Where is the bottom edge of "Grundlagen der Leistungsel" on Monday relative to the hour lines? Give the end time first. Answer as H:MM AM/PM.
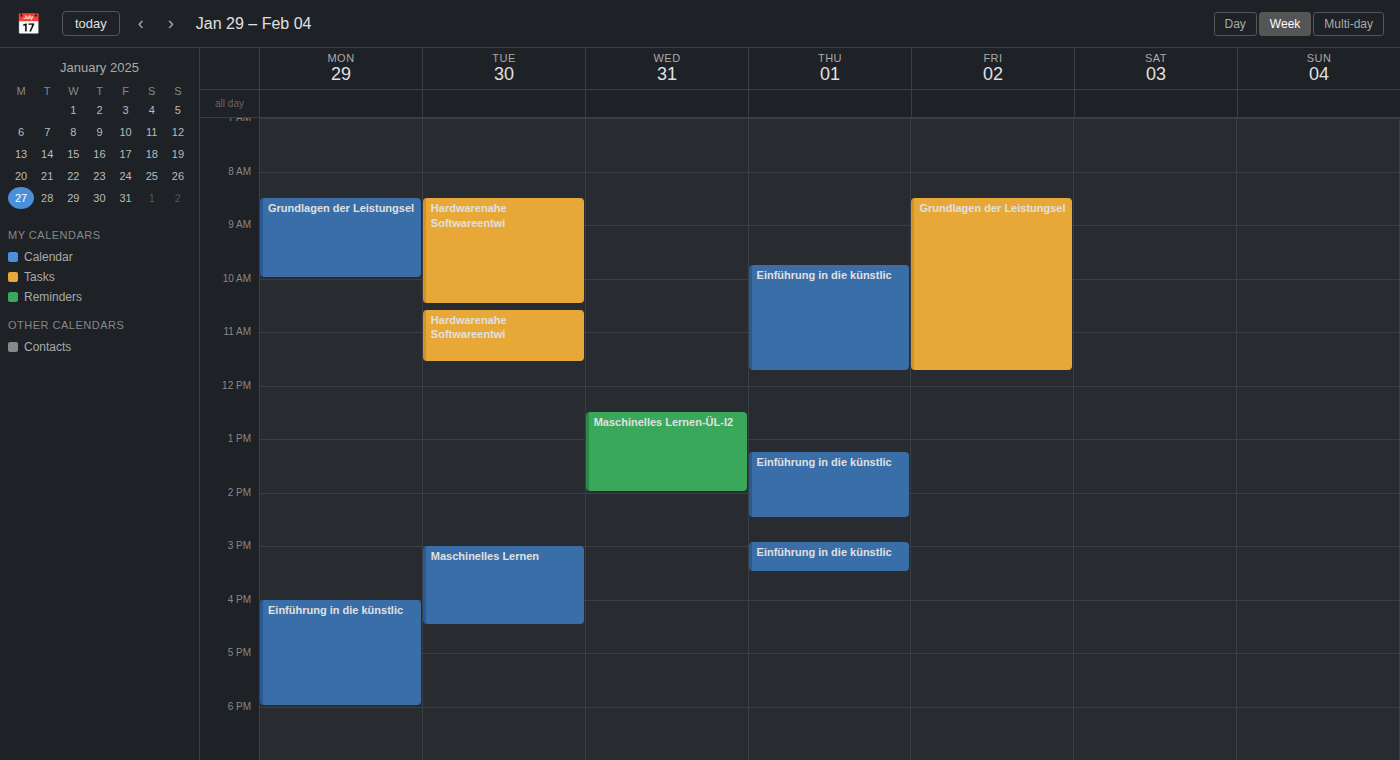
10:00 AM -- exactly on the 10 AM line.